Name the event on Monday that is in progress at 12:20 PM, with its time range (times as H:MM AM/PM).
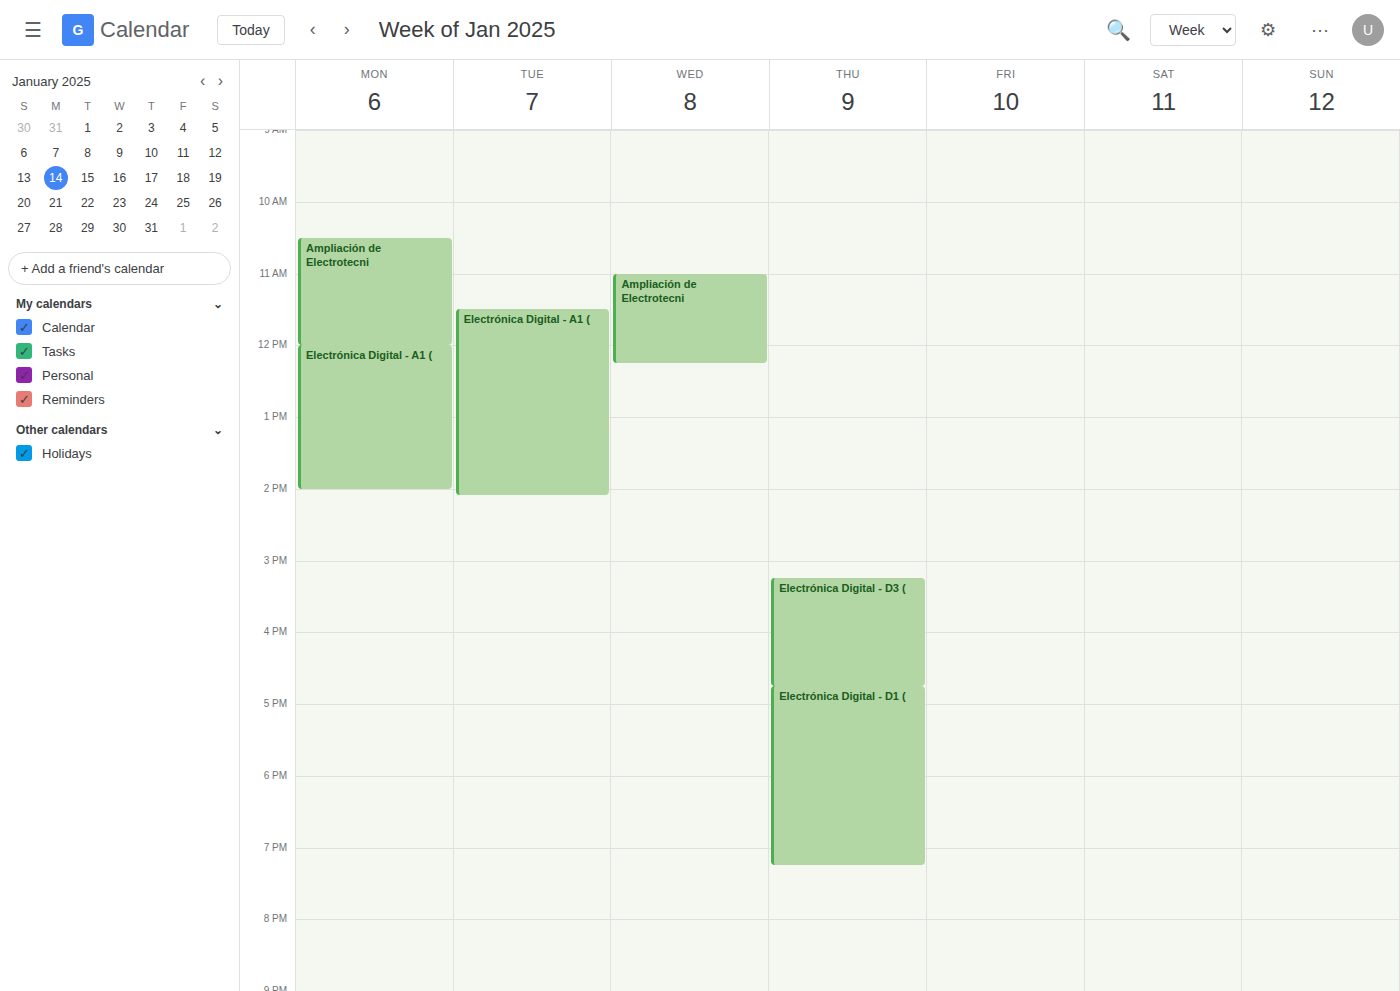
"Electrónica Digital - A1 (", 12:00 PM to 2:00 PM